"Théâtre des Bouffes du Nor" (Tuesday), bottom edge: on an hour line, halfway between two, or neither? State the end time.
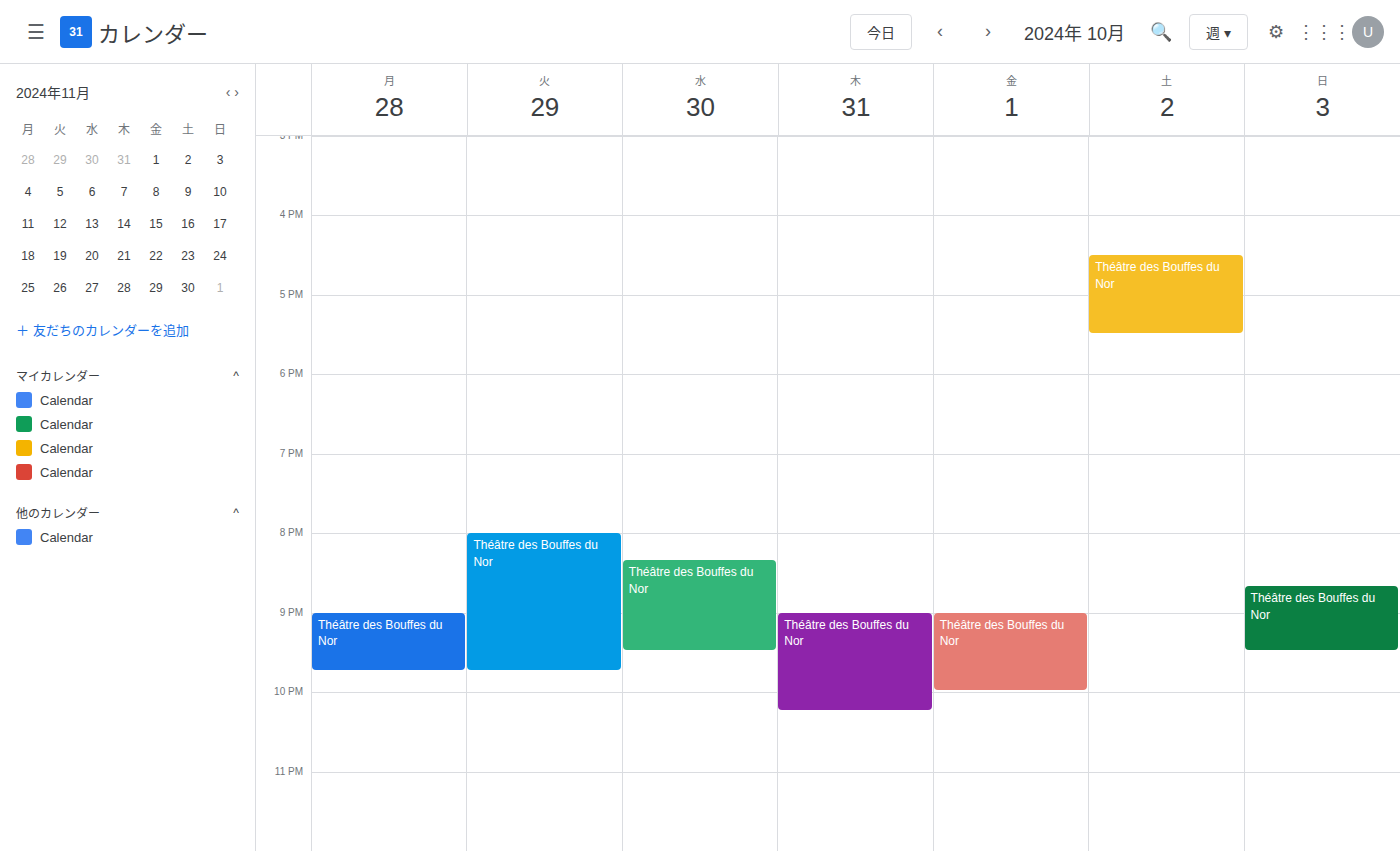
9:45 PM -- neither: three quarters of the way from the 9 PM line to the 10 PM line.